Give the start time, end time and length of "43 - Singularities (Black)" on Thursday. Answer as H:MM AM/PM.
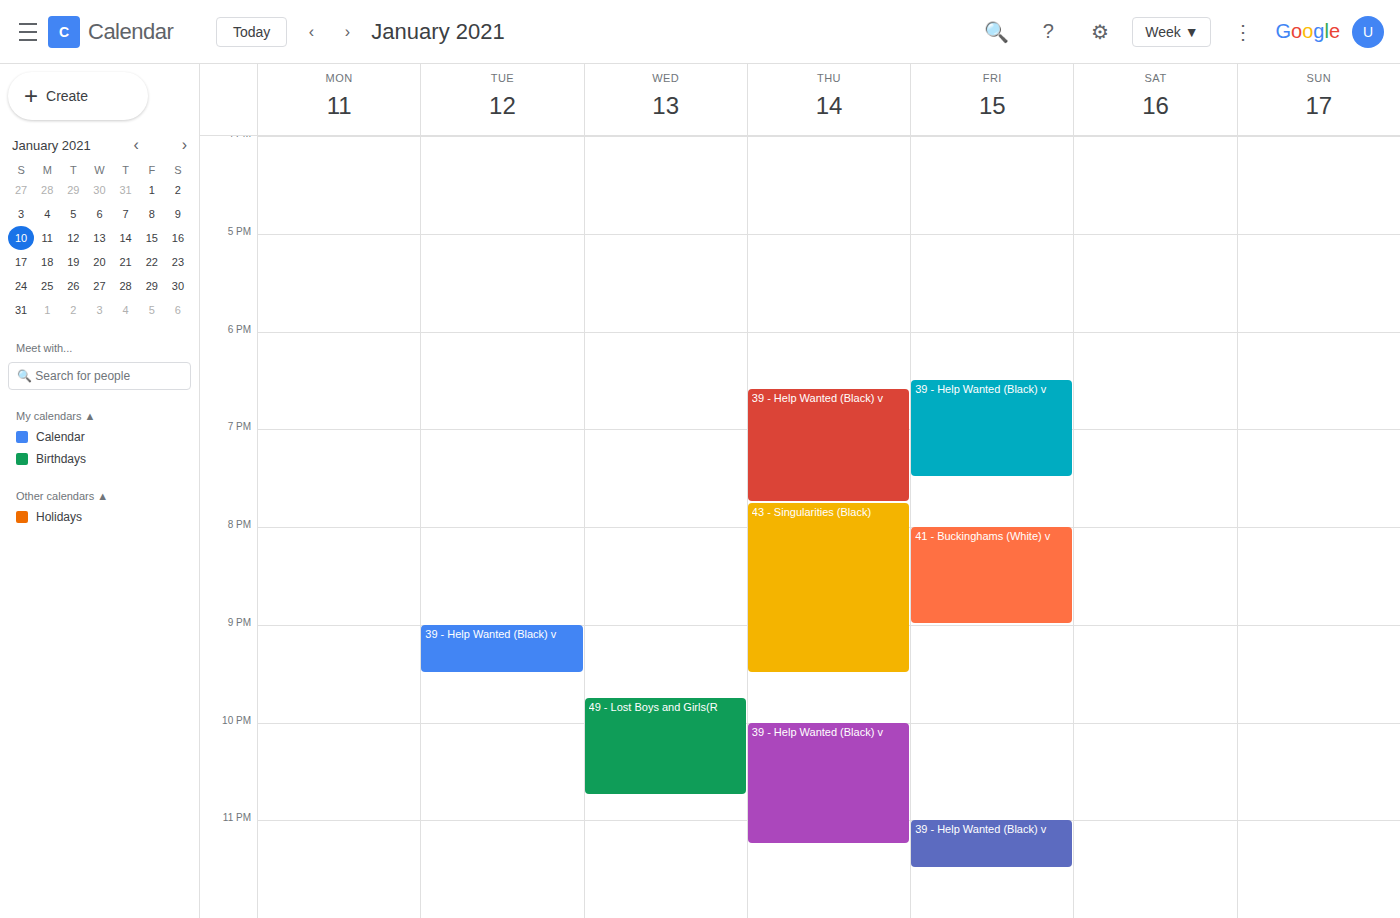
7:45 PM to 9:30 PM, 1 hour 45 minutes